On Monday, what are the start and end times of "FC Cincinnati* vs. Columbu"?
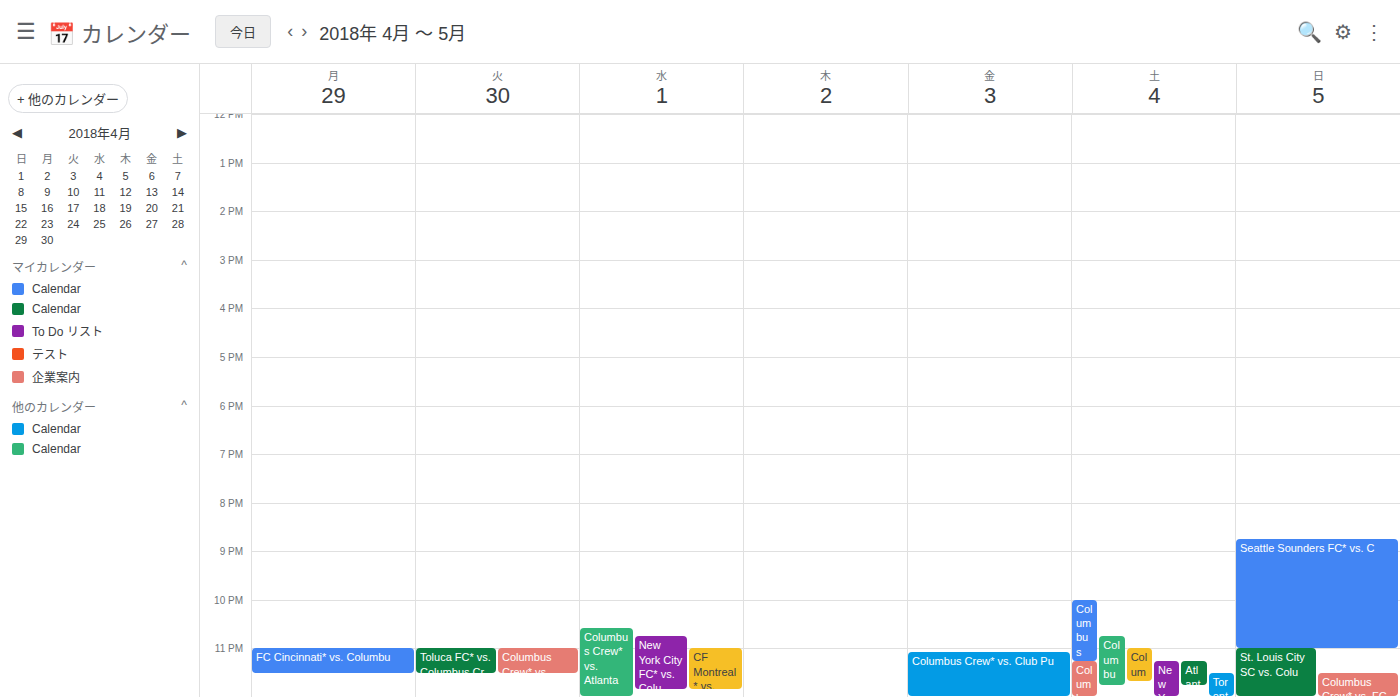
11:00 PM to 11:30 PM